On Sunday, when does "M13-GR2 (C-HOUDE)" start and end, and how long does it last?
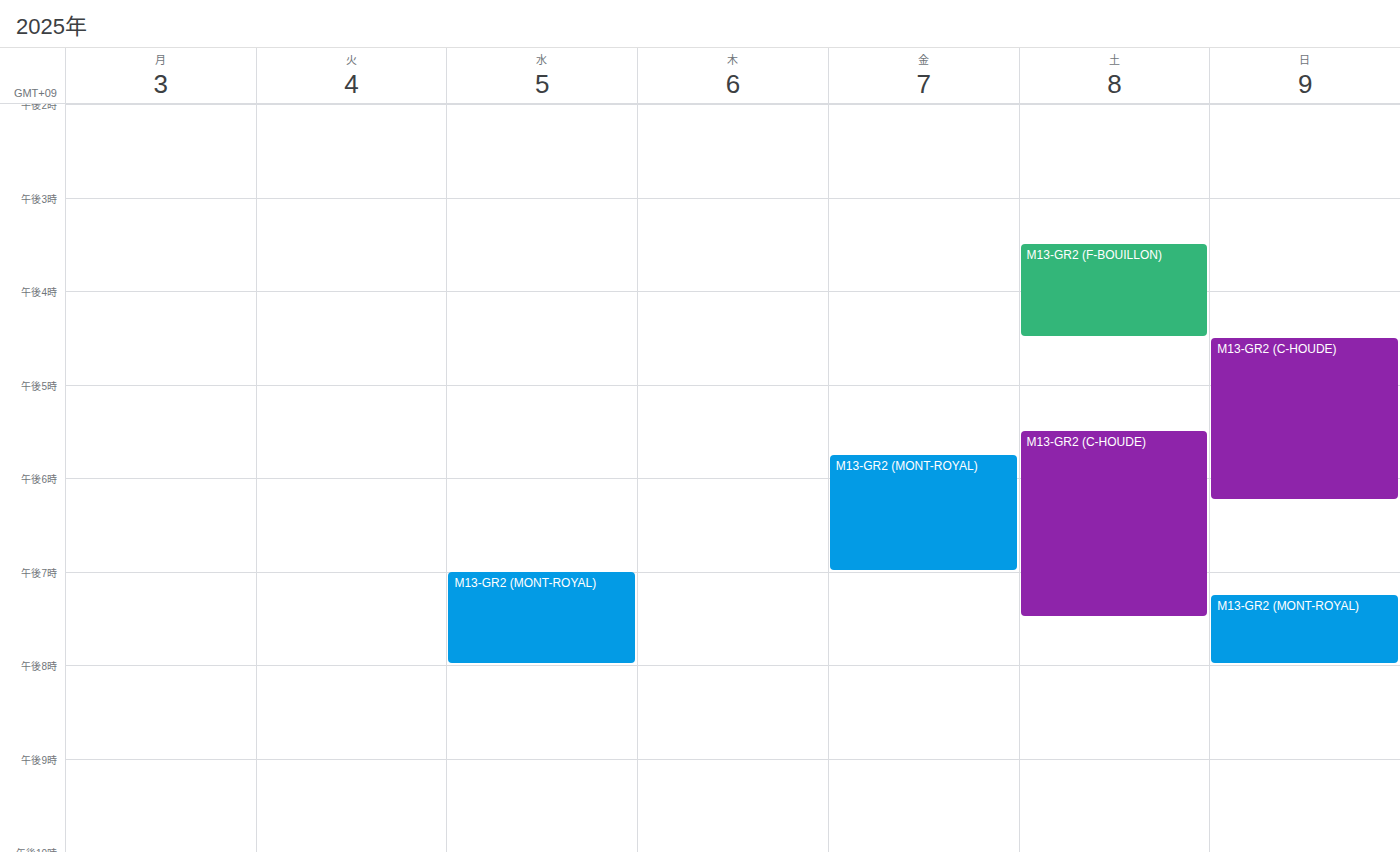
4:30 PM to 6:15 PM, 1 hour 45 minutes